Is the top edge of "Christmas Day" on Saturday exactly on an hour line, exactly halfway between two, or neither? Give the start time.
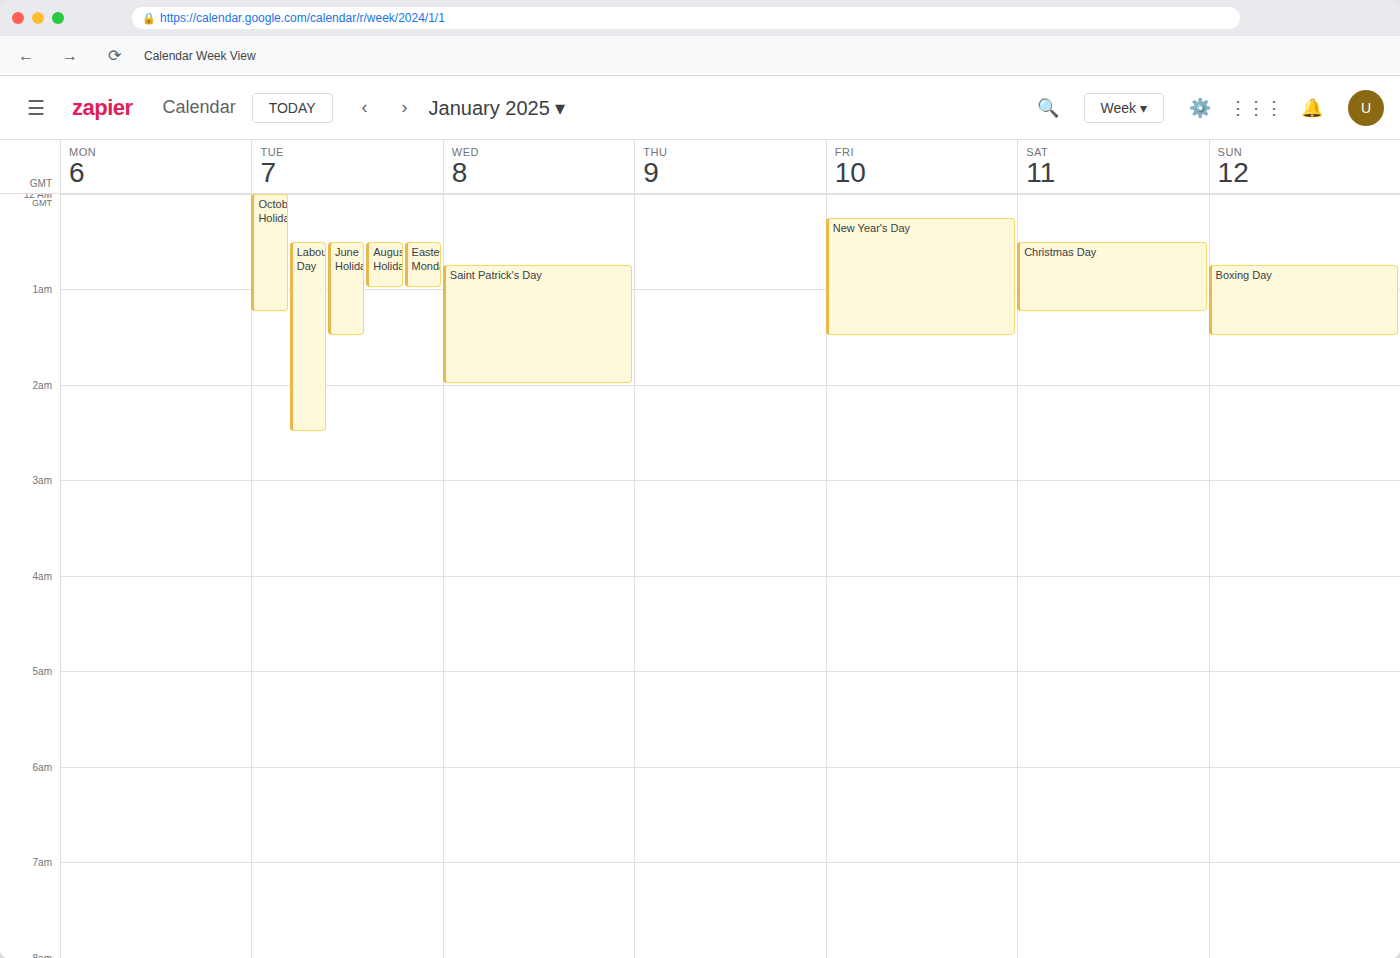
12:30 AM -- halfway between the 12 AM and 1 AM lines.